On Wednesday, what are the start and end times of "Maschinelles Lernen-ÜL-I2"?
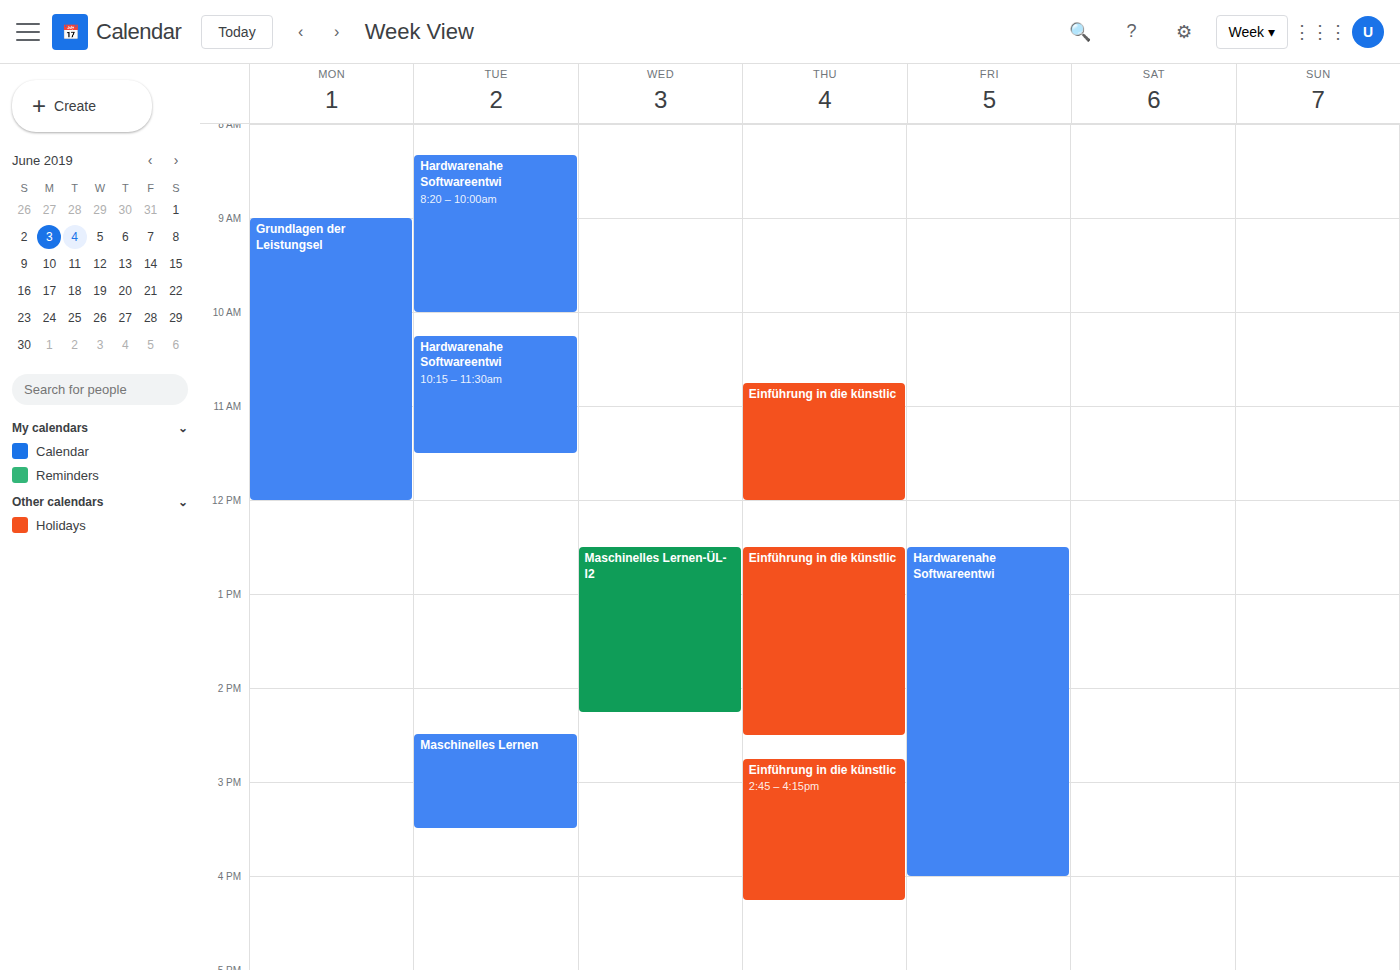
12:30 PM to 2:15 PM